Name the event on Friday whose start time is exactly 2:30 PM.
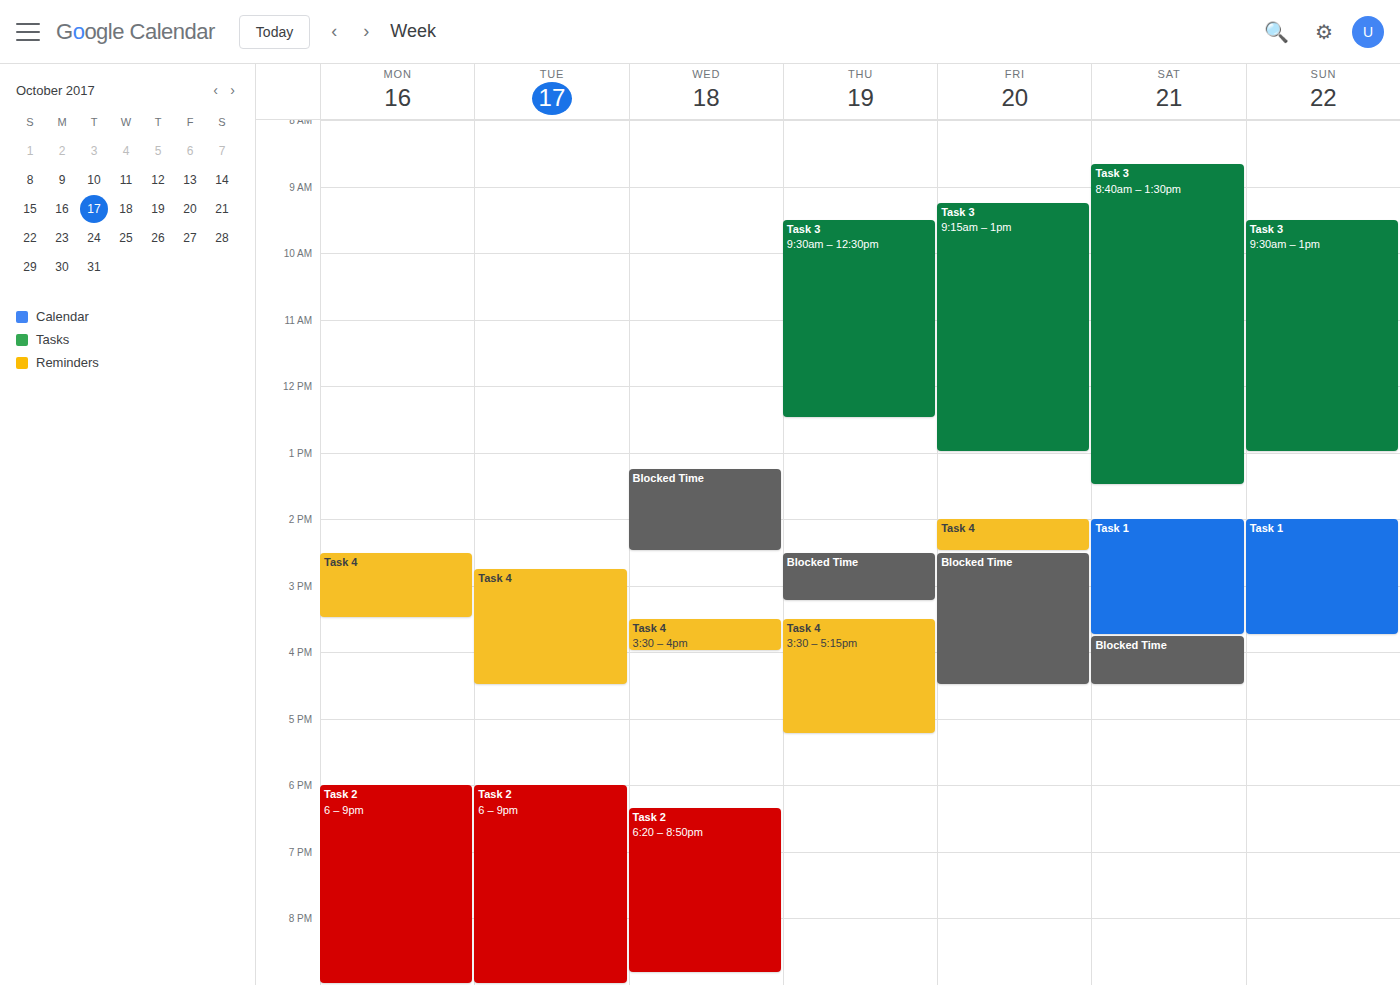
"Blocked Time"